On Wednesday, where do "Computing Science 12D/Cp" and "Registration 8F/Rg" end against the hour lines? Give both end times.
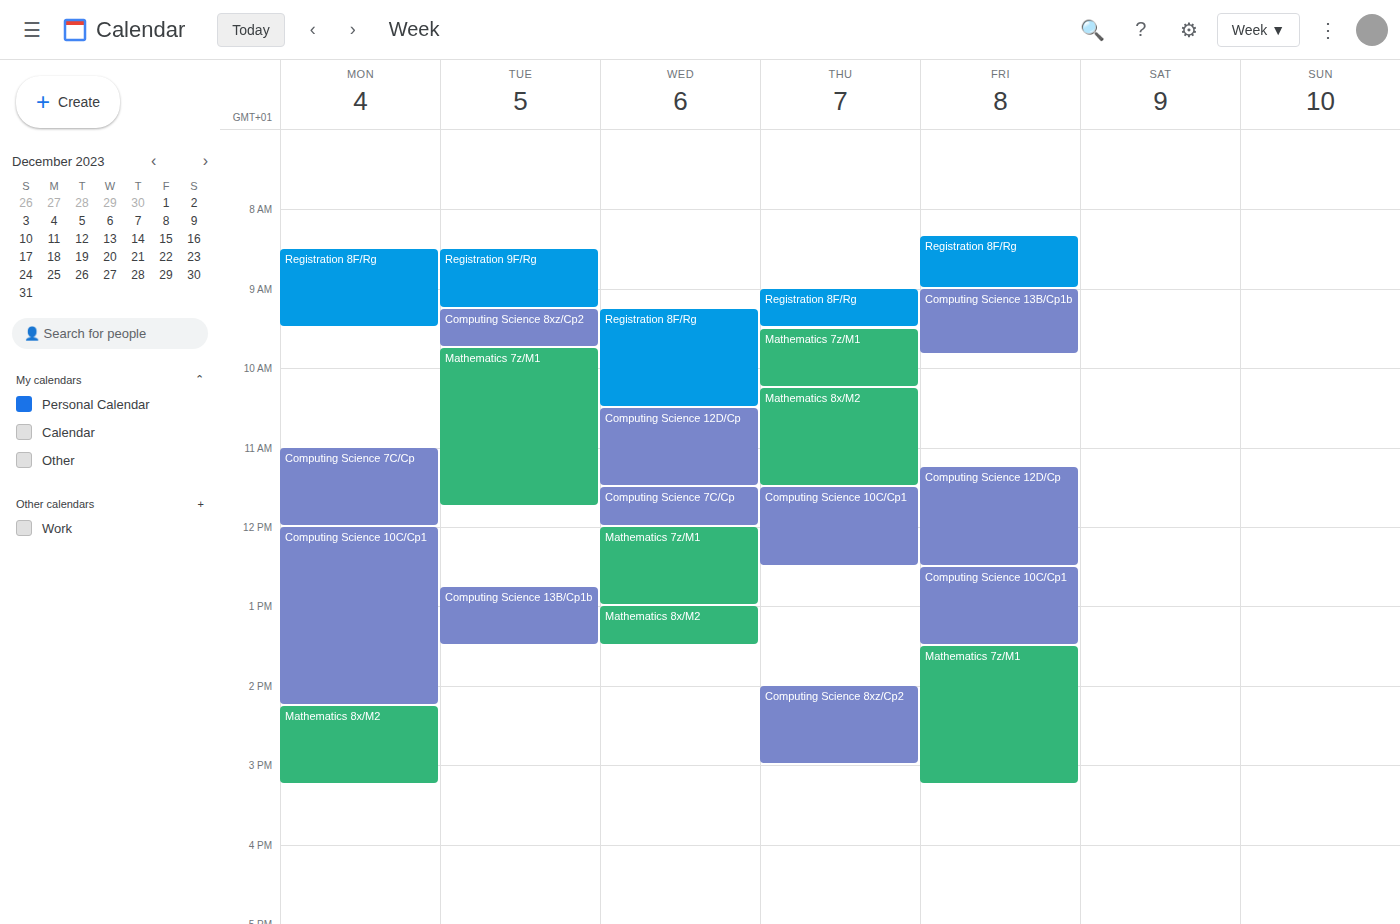
"Computing Science 12D/Cp": 11:30 AM, halfway between the 11 AM and 12 PM lines. "Registration 8F/Rg": 10:30 AM, halfway between the 10 AM and 11 AM lines.